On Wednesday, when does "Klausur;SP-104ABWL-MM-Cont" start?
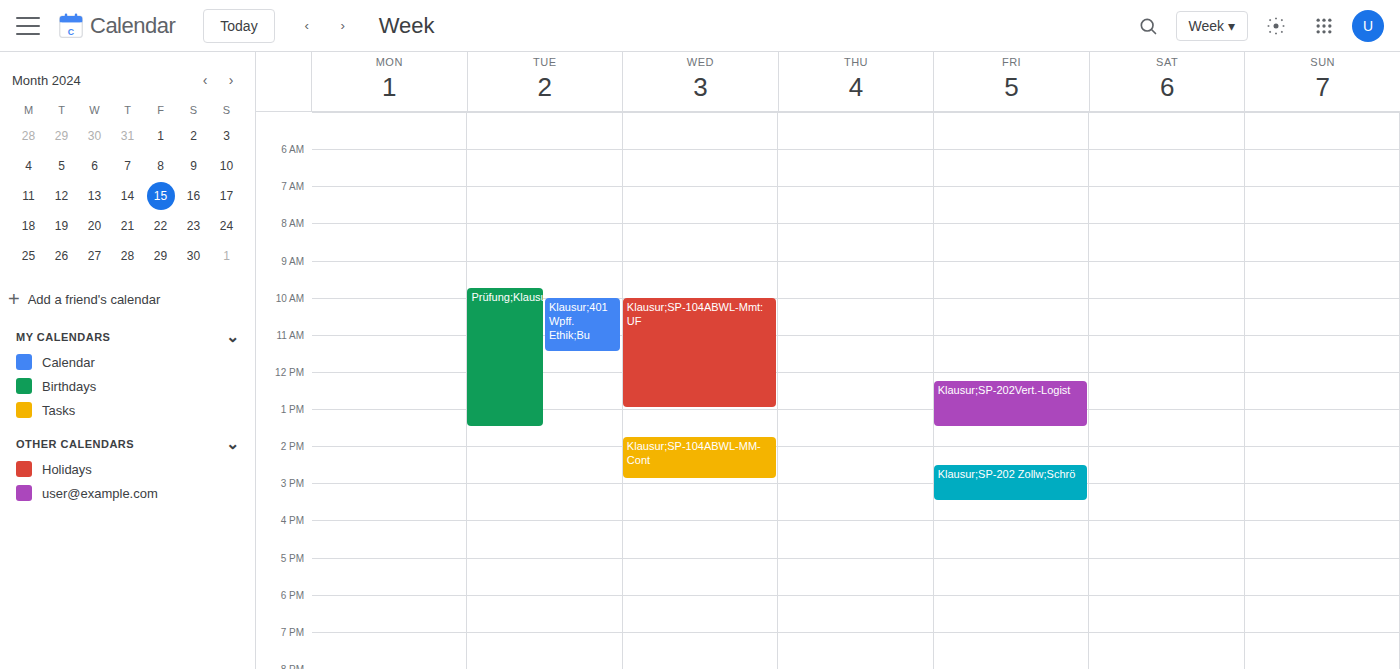
1:45 PM